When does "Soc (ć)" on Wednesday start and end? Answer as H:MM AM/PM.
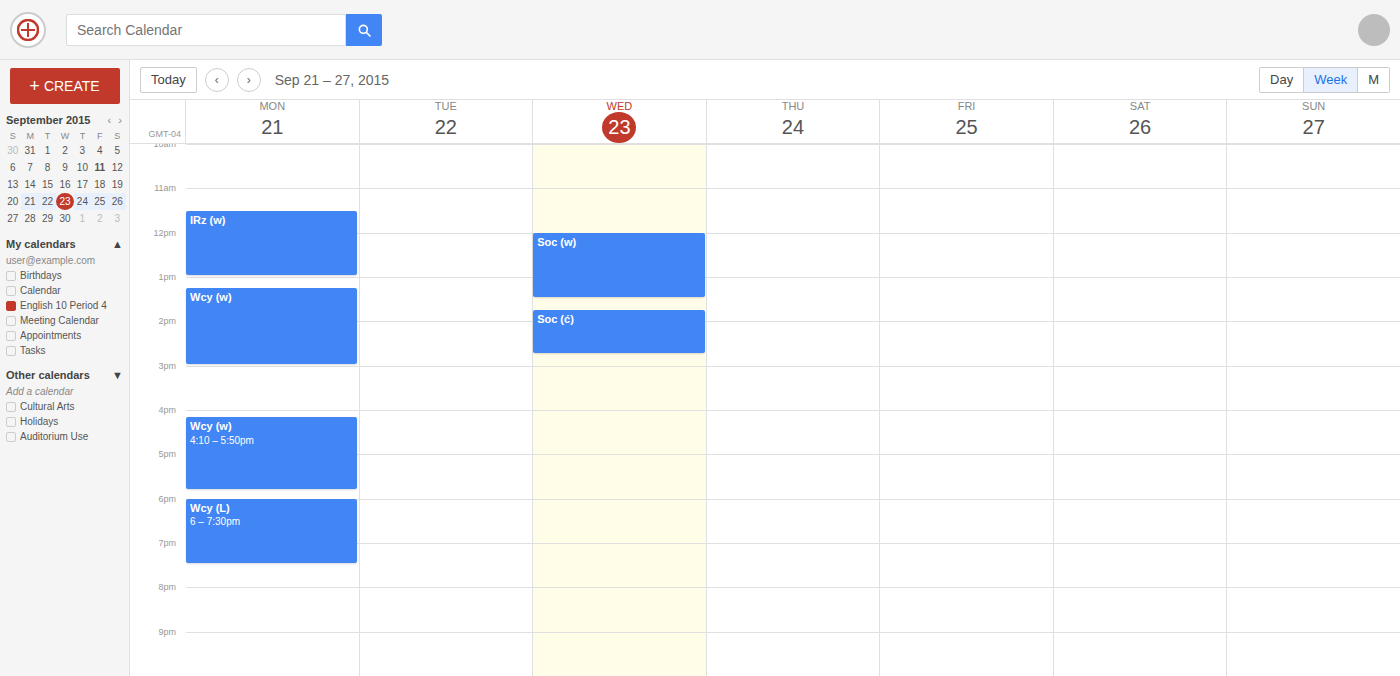
1:45 PM to 2:45 PM